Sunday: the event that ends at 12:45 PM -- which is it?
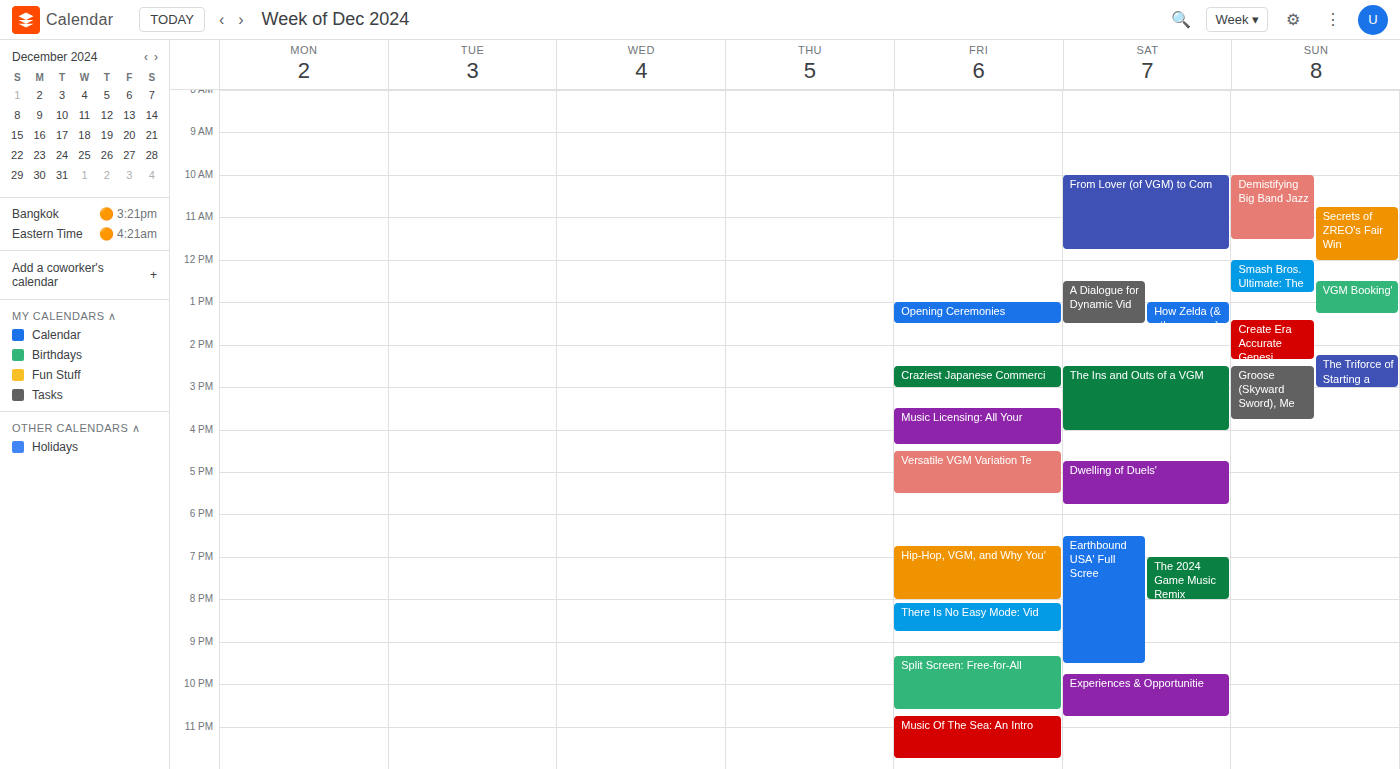
"Smash Bros. Ultimate: The"